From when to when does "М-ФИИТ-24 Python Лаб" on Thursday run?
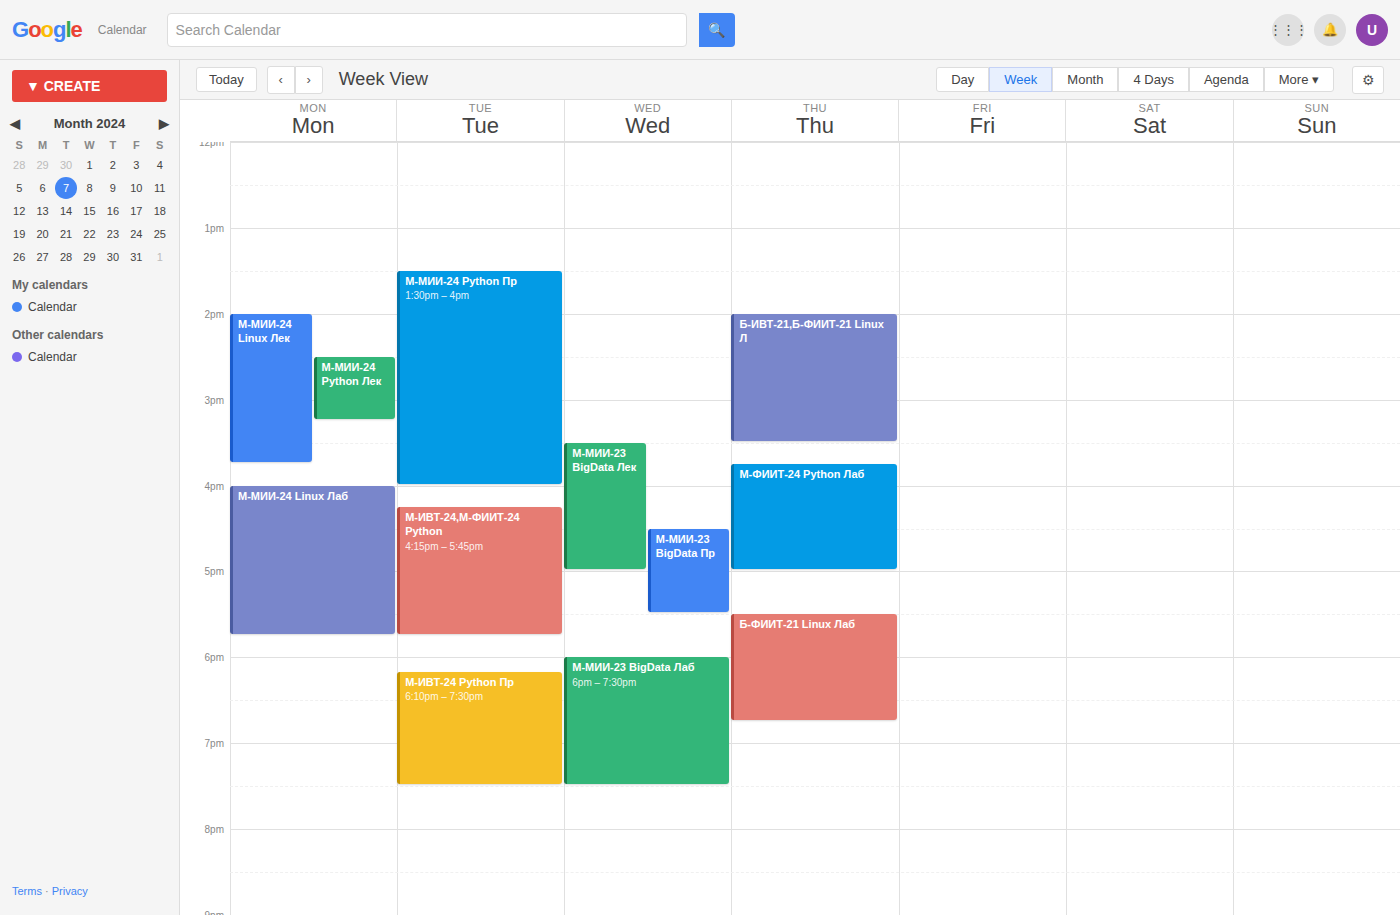
15:45 to 17:00